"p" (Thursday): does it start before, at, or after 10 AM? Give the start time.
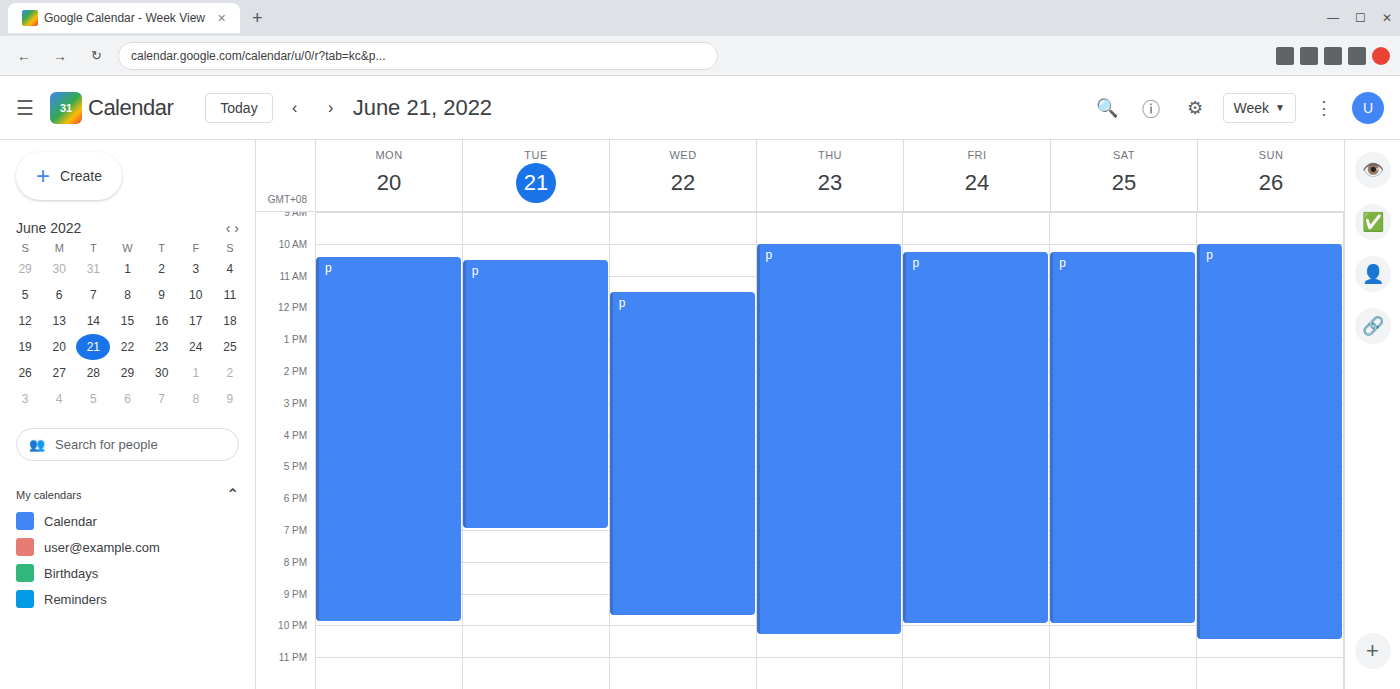
10:00 AM -- exactly at 10 AM, on the 10 AM line.